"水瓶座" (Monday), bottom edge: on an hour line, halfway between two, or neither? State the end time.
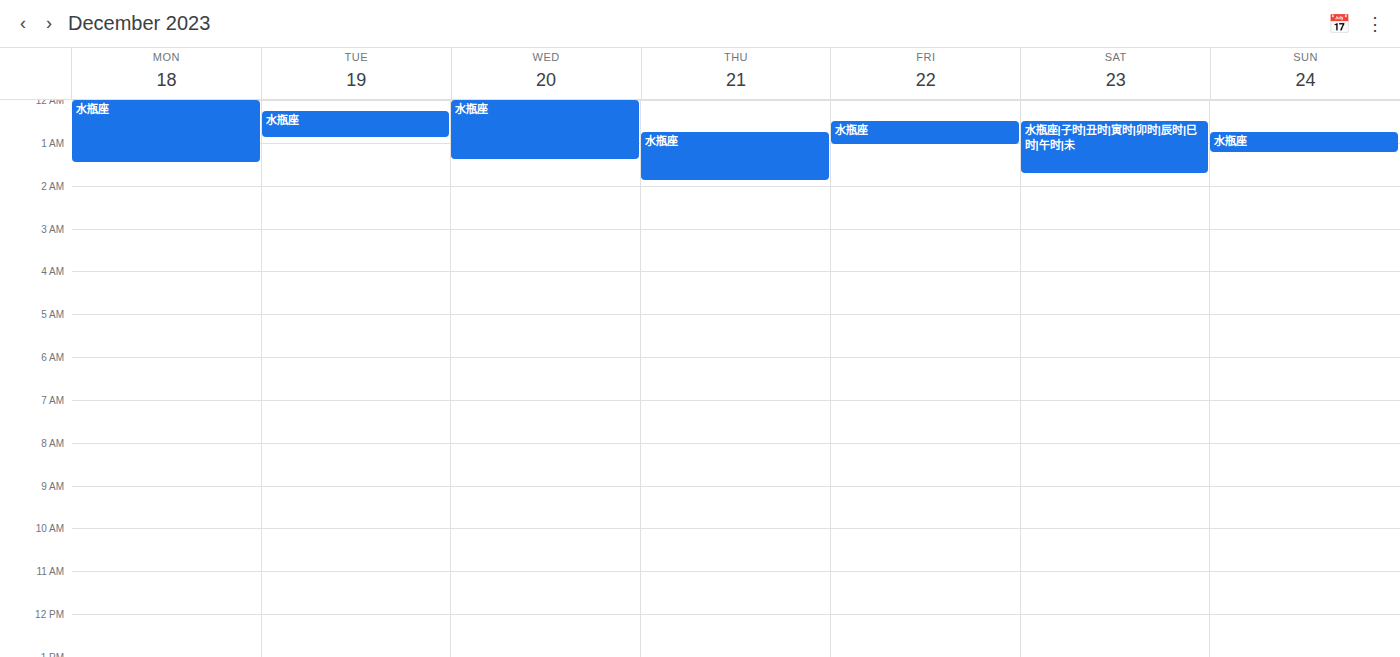
1:30 AM -- halfway between the 1 AM and 2 AM lines.